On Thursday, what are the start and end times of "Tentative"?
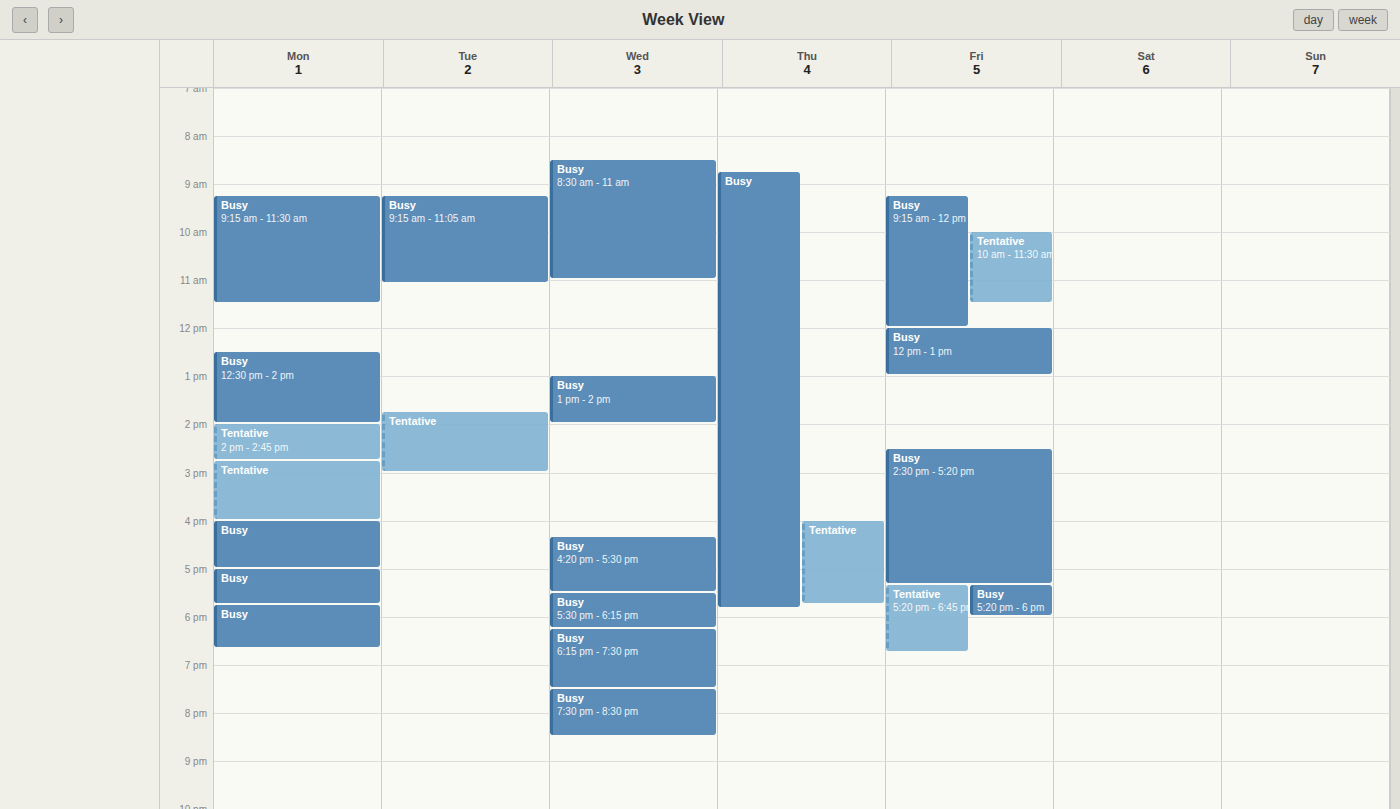
16:00 to 17:45